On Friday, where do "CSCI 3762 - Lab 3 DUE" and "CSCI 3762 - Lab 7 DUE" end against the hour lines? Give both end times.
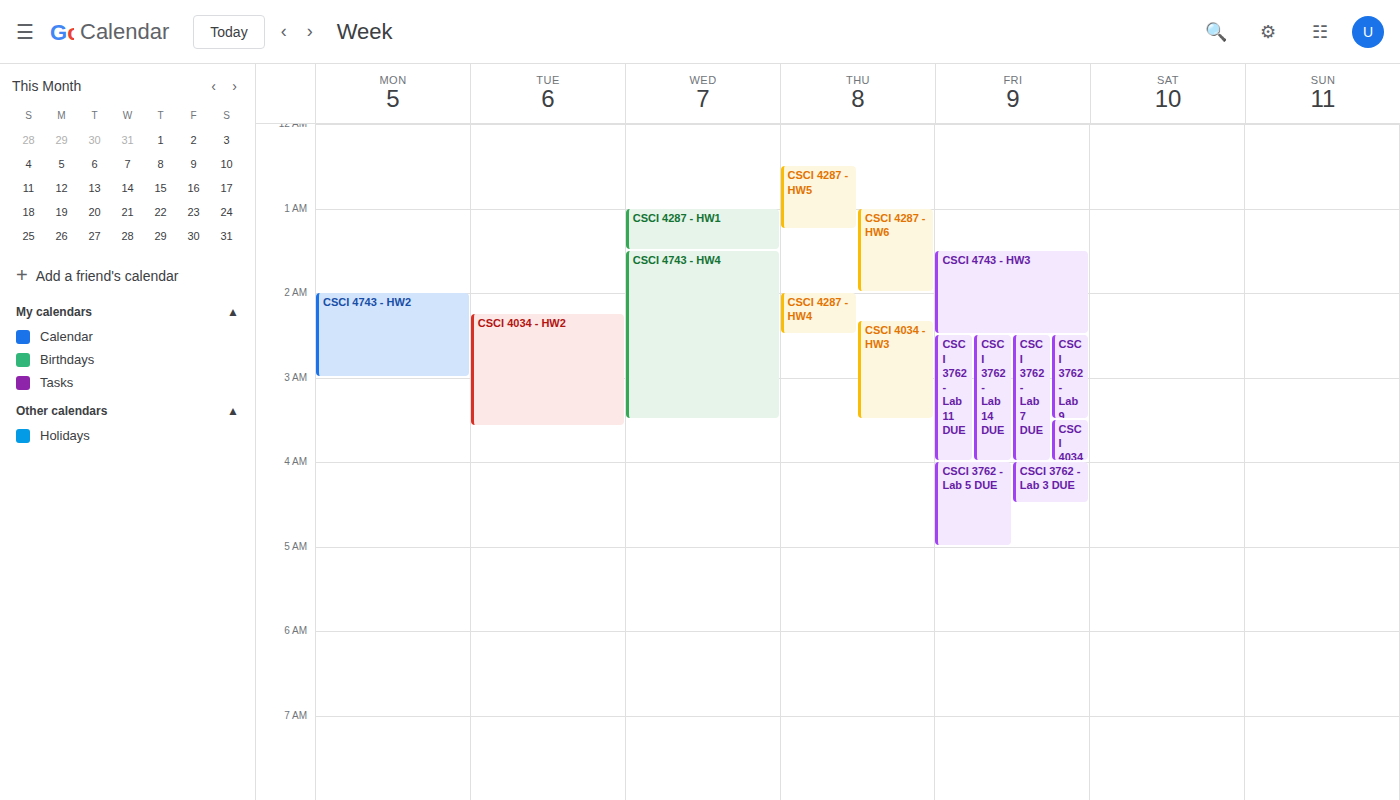
"CSCI 3762 - Lab 3 DUE": 4:30 AM, halfway between the 4 AM and 5 AM lines. "CSCI 3762 - Lab 7 DUE": 4:00 AM, exactly on the 4 AM line.